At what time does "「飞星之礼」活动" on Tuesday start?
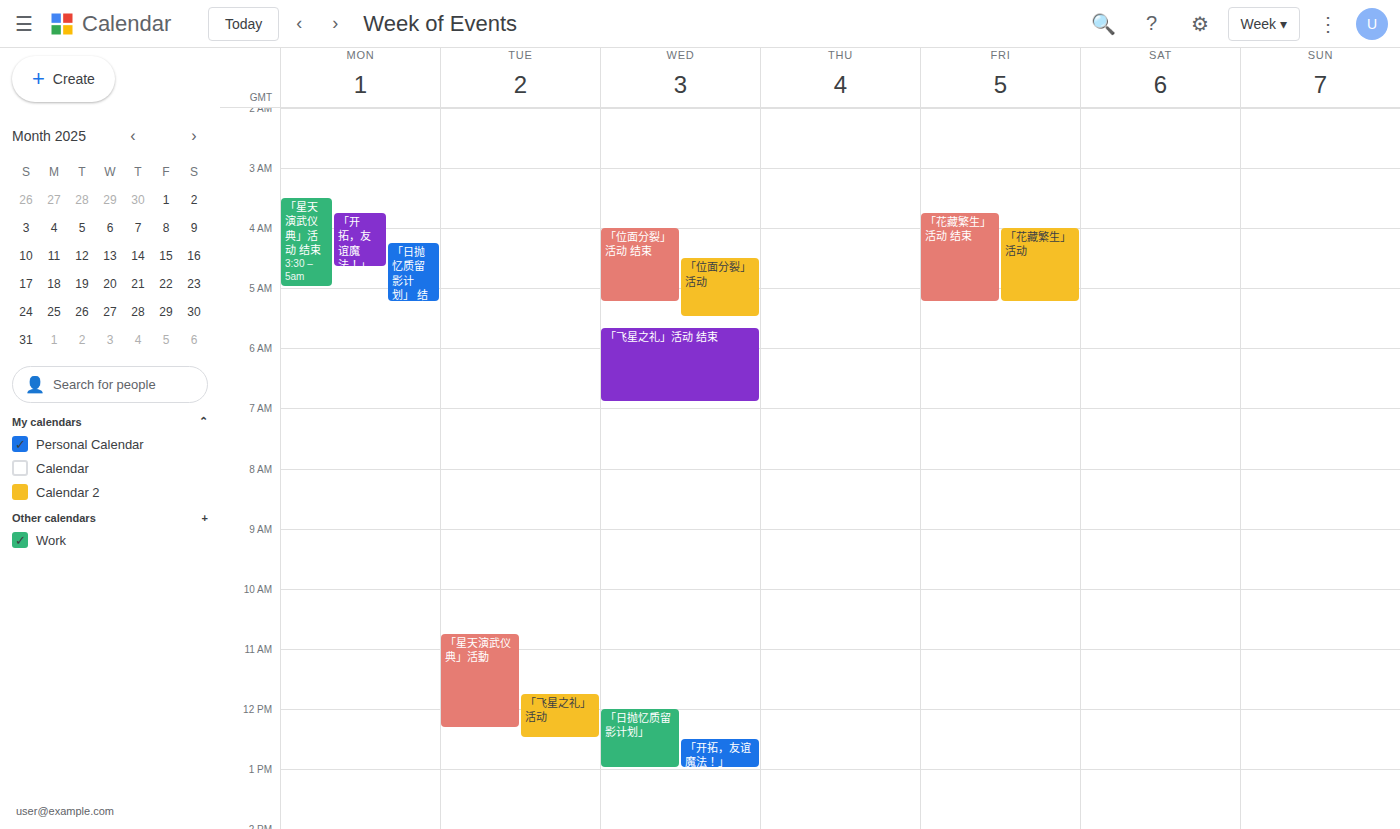
11:45 AM